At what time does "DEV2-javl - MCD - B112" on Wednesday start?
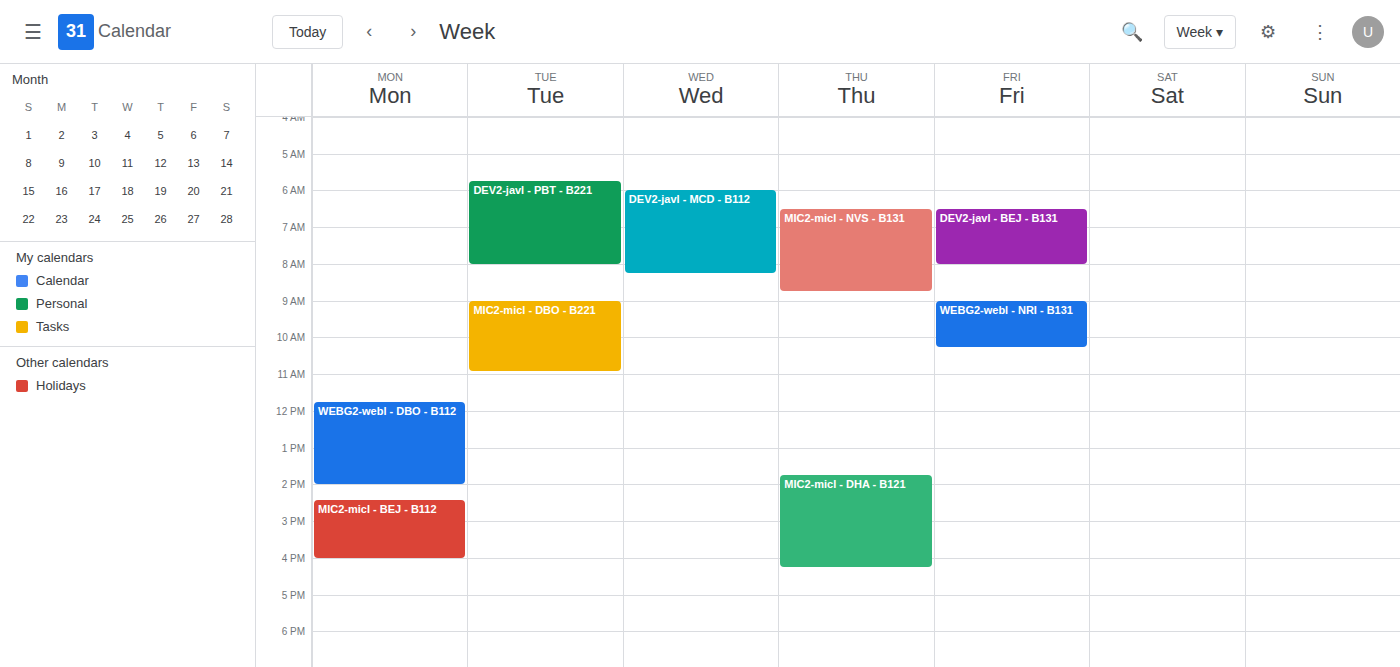
6:00 AM